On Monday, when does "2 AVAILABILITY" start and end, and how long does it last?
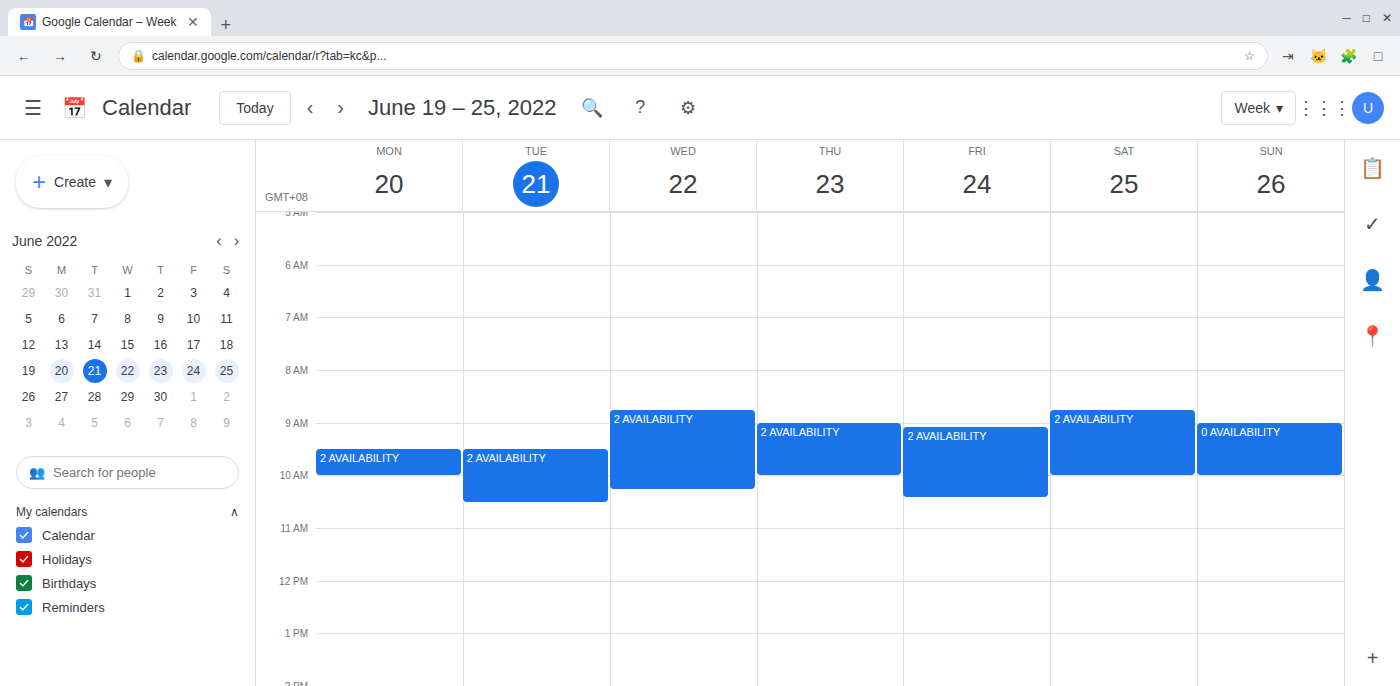
9:30 AM to 10:00 AM, 30 minutes